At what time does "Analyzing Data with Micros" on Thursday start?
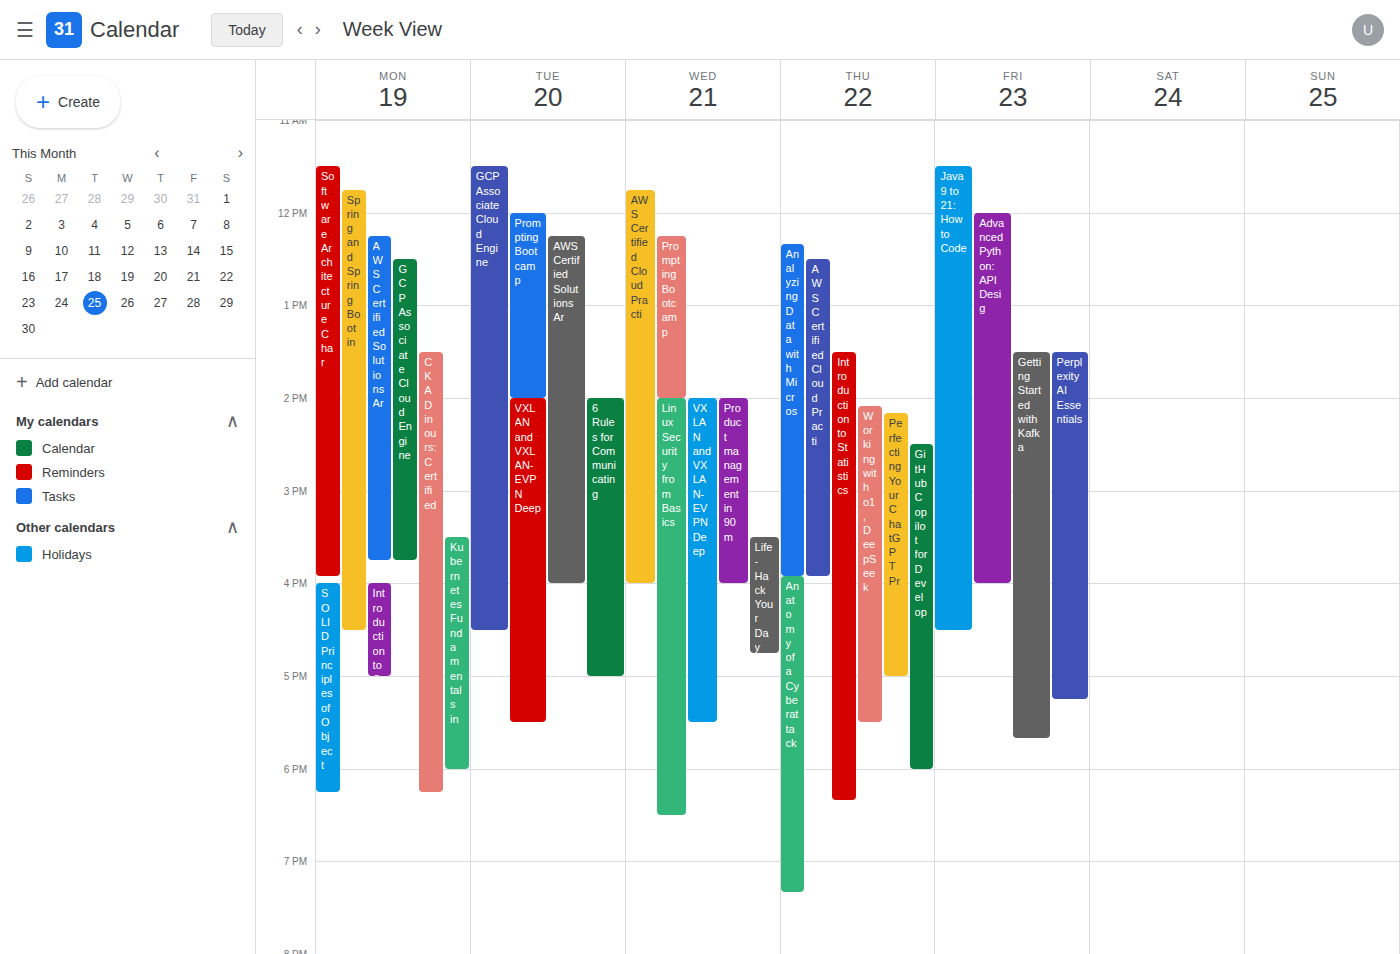
12:20 PM